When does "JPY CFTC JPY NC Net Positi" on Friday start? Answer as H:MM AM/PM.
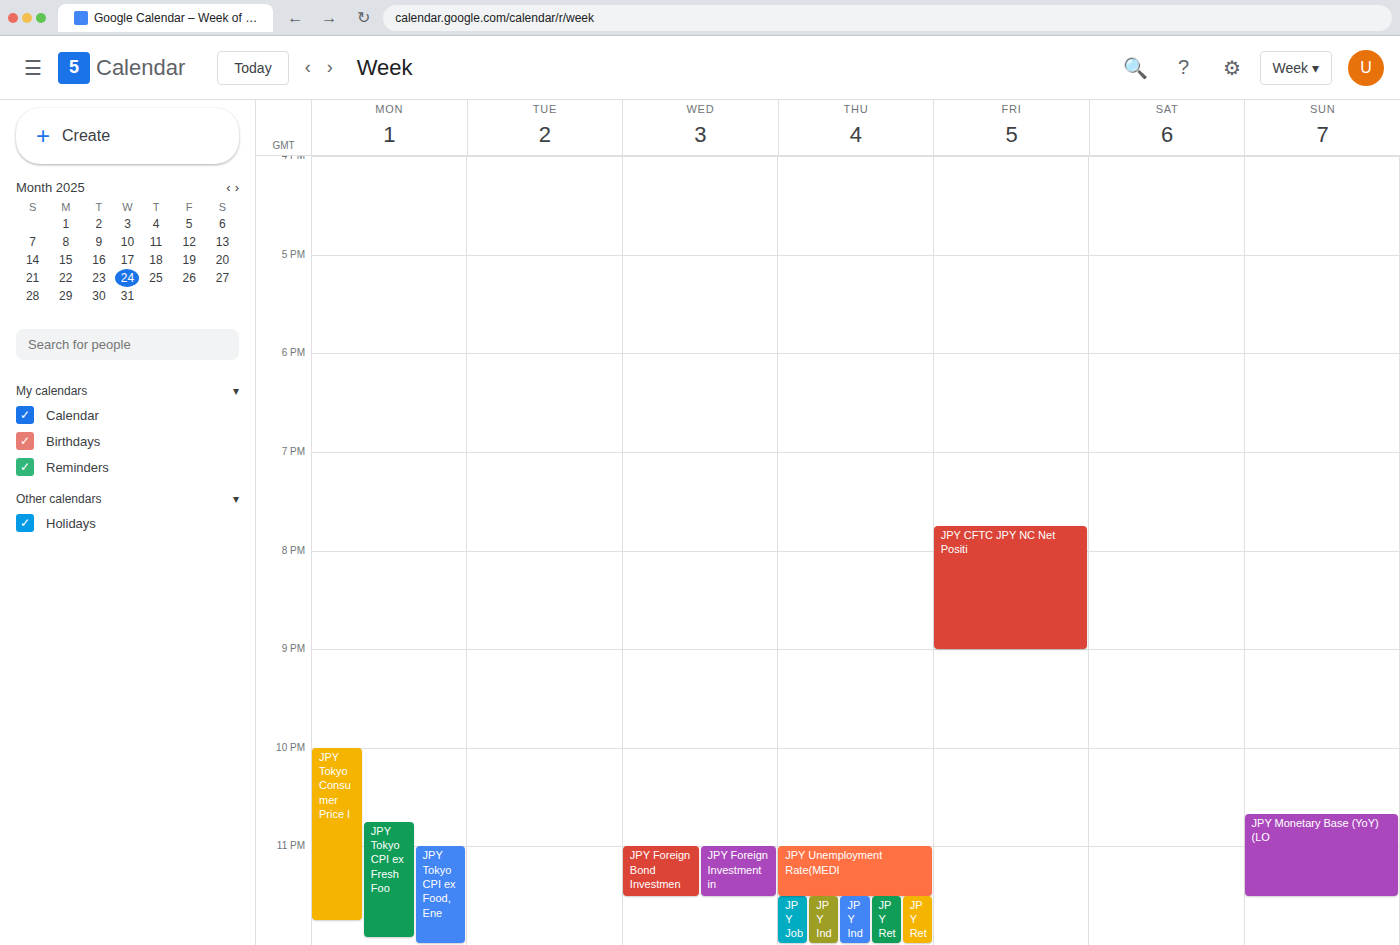
7:45 PM